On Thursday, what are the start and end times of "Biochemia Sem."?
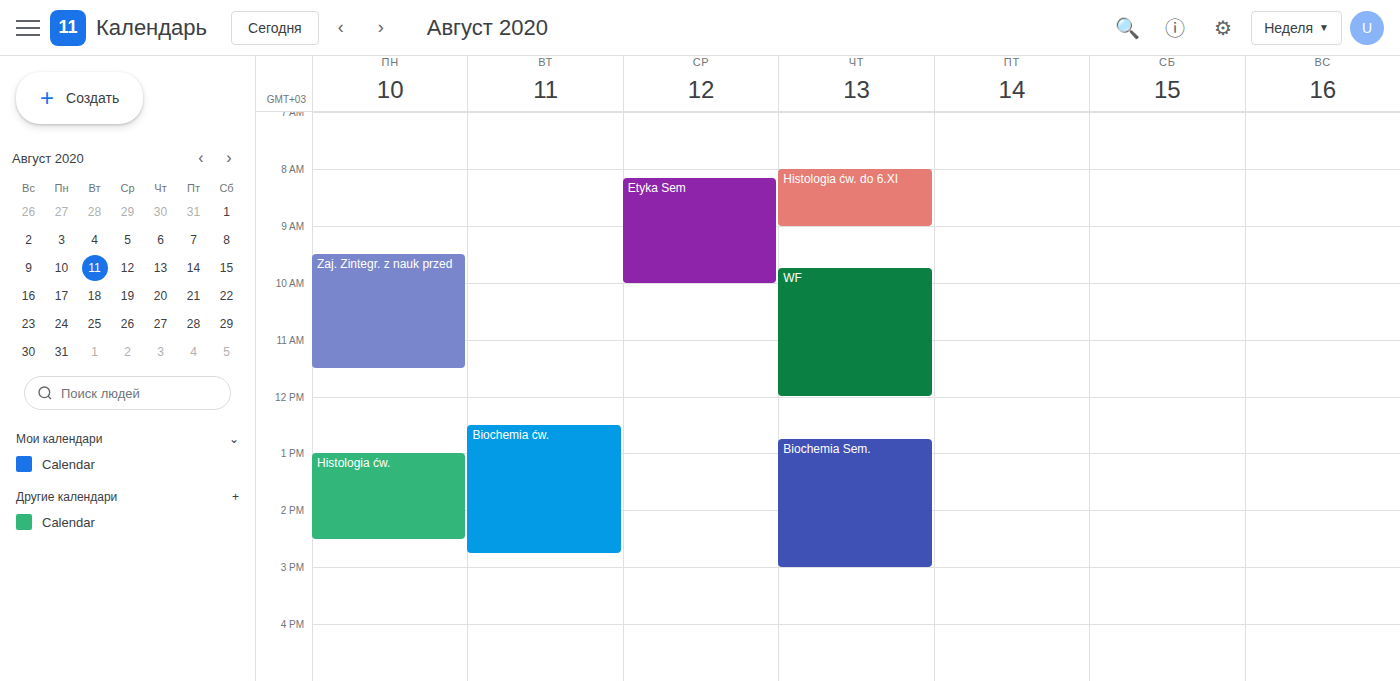
12:45 to 15:00